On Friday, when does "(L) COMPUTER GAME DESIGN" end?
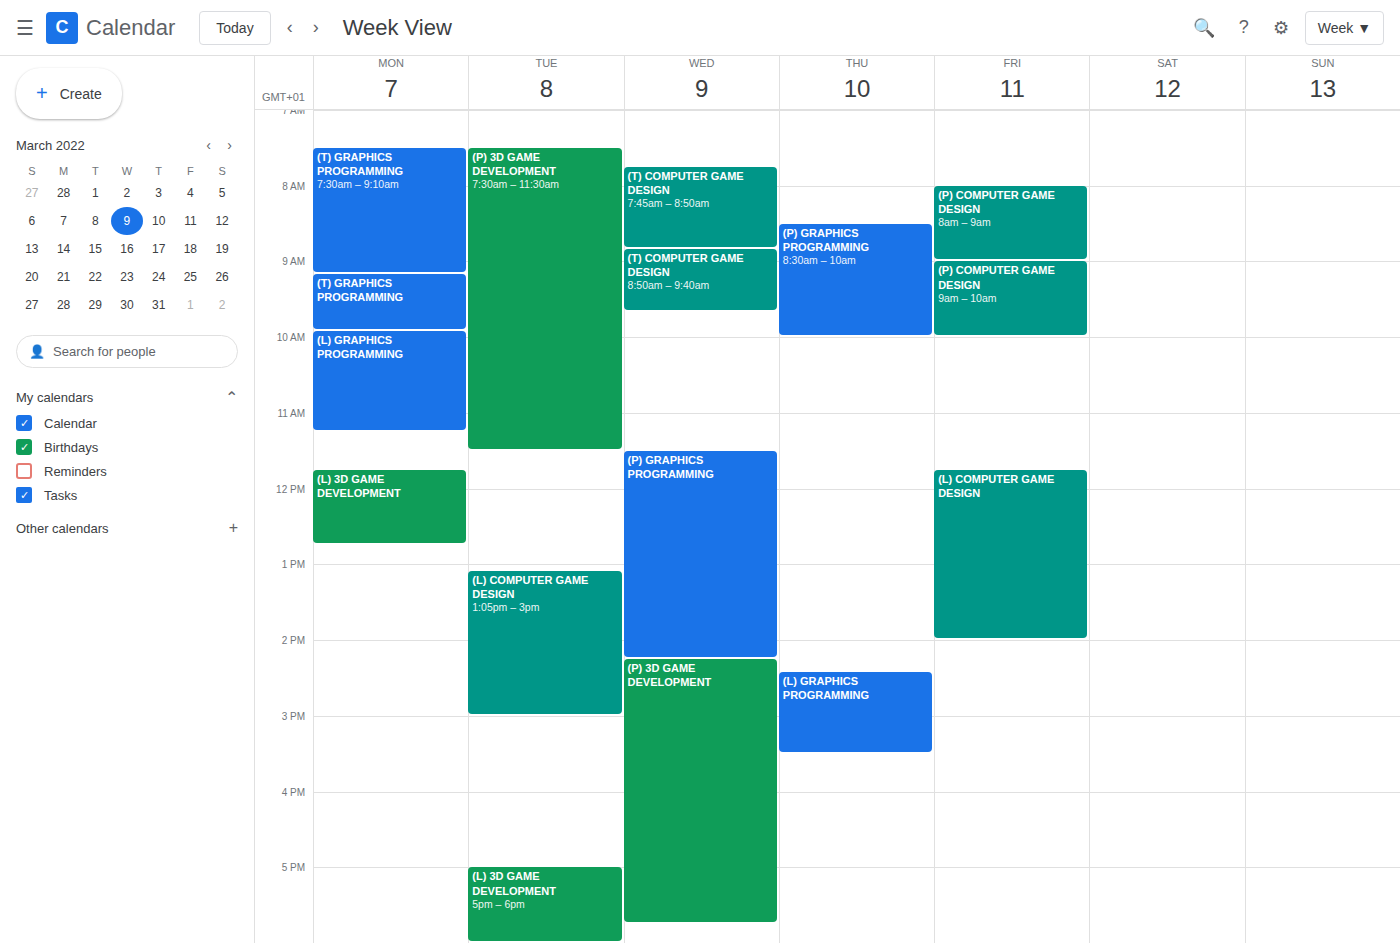
2:00 PM